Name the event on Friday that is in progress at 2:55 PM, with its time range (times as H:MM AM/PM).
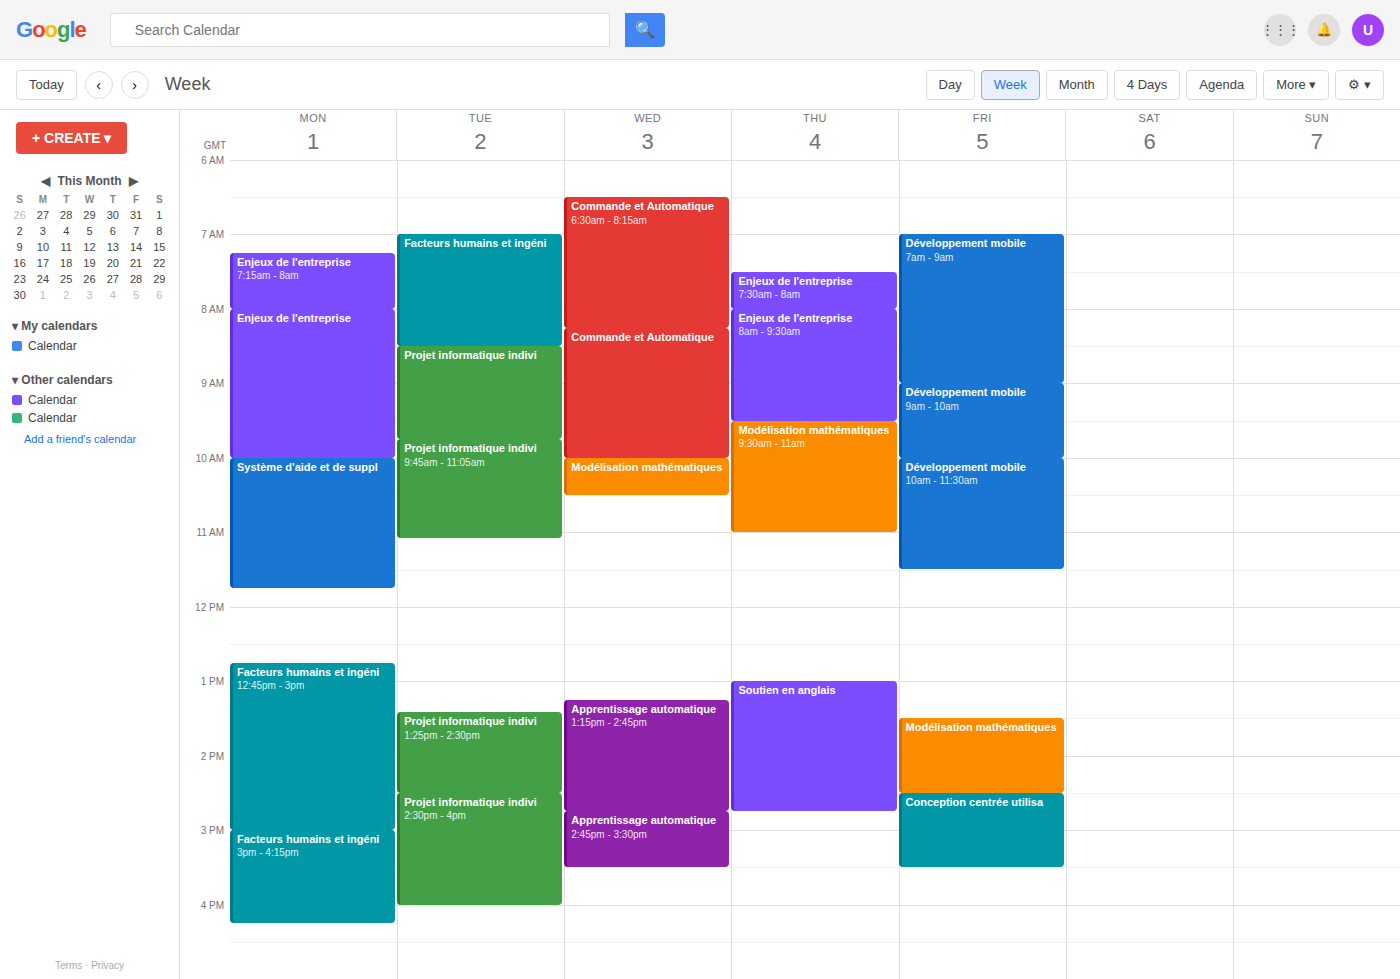
"Conception centrée utilisa", 2:30 PM to 3:30 PM